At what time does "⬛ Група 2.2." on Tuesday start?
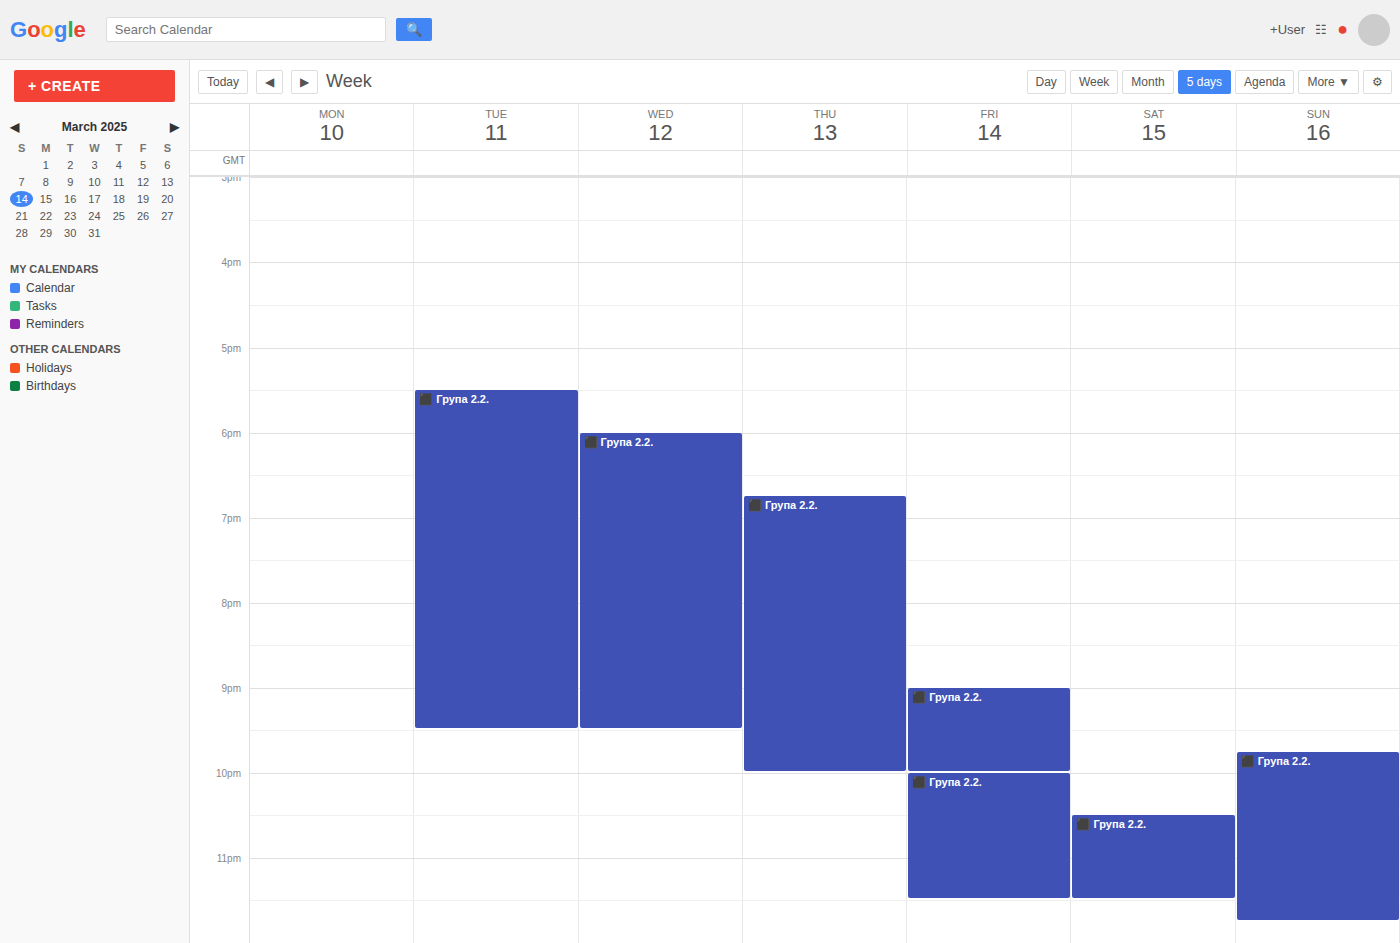
5:30 PM